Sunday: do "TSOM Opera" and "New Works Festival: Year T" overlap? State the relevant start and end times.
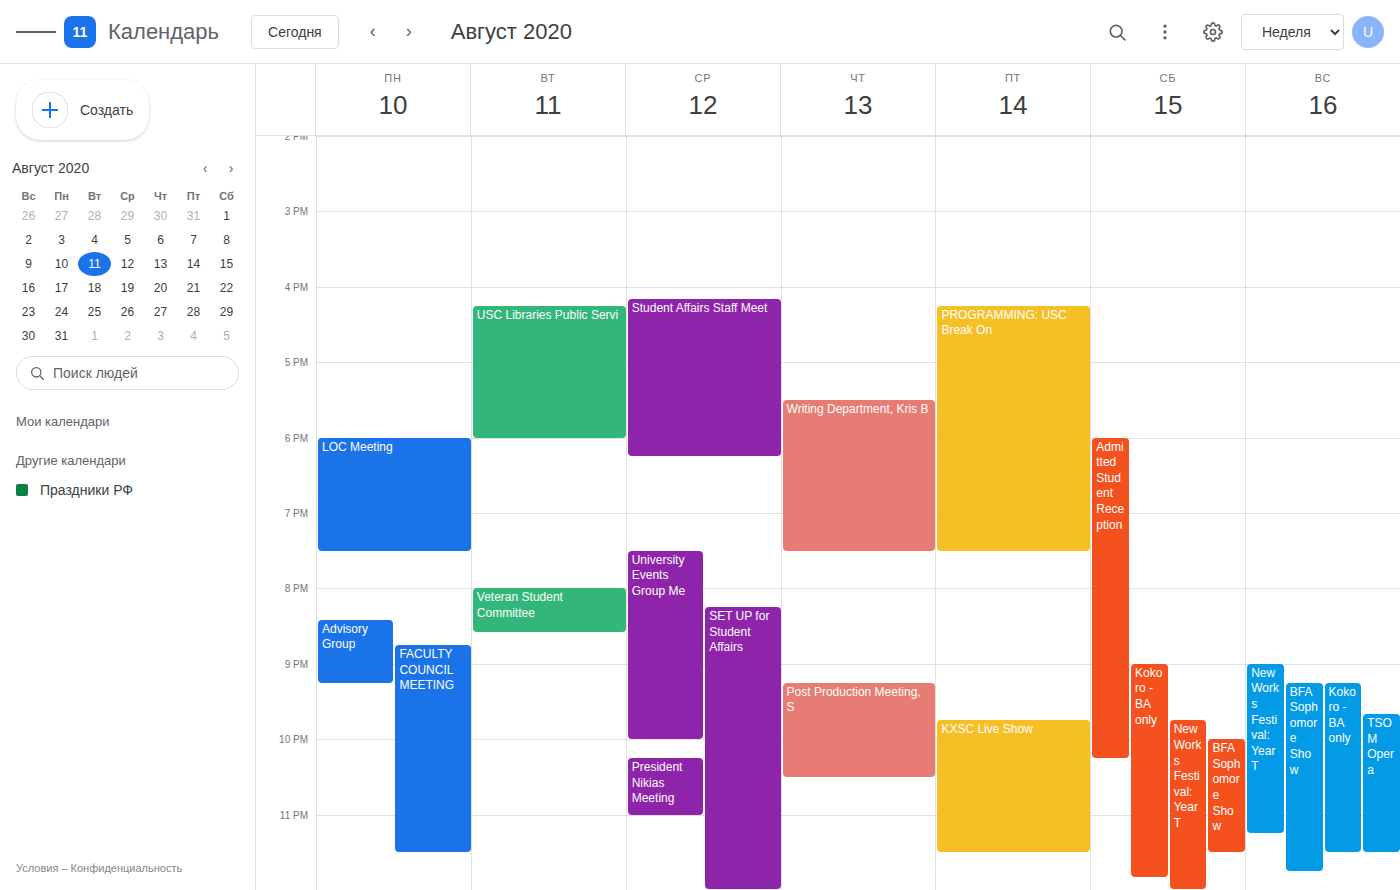
"TSOM Opera" starts at 21:40, before "New Works Festival: Year T" ends at 23:15 -- they overlap.